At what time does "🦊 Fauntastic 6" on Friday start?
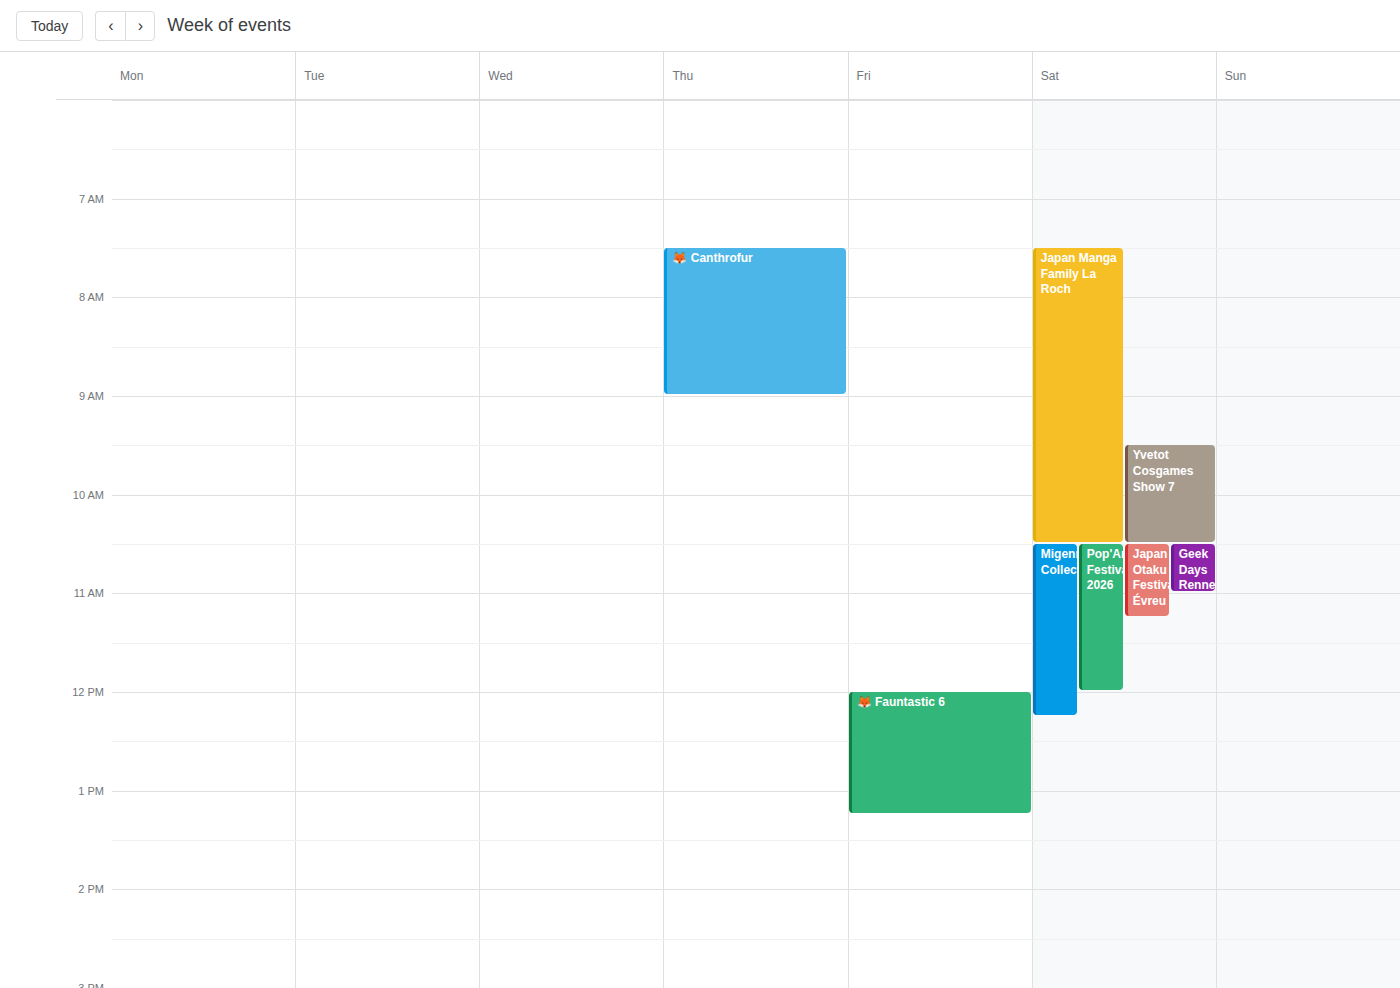
12:00 PM